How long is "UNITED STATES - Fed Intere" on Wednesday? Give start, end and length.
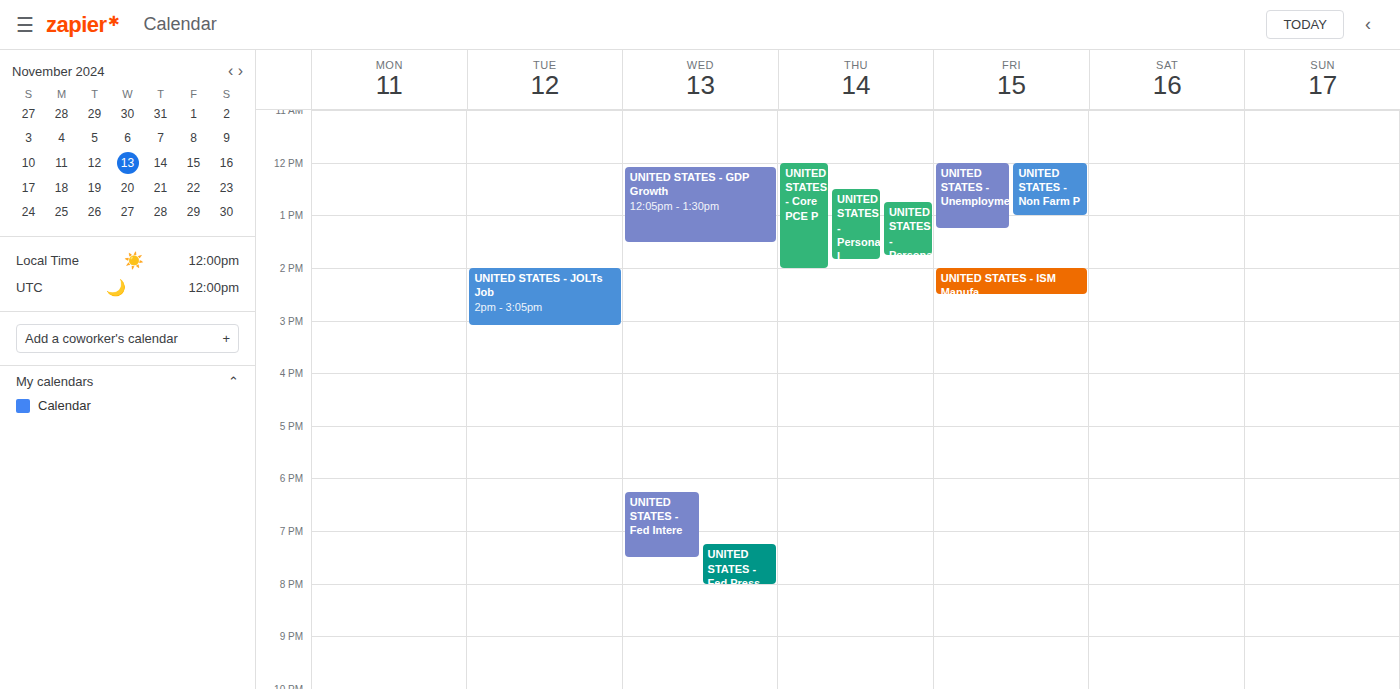
6:15 PM to 7:30 PM, 1 hour 15 minutes